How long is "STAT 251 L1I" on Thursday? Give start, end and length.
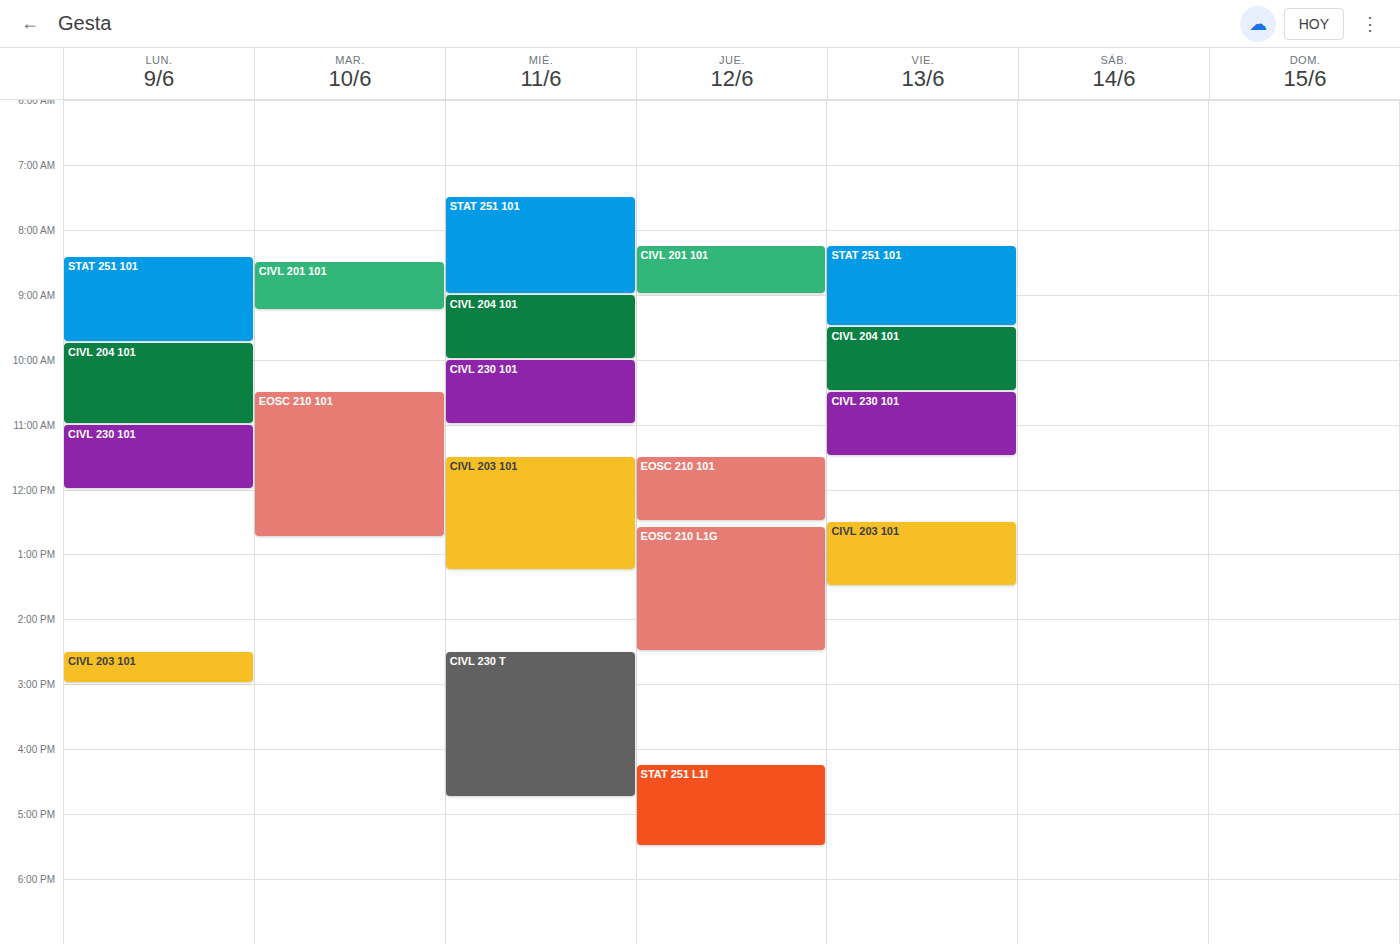
4:15 PM to 5:30 PM, 1 hour 15 minutes